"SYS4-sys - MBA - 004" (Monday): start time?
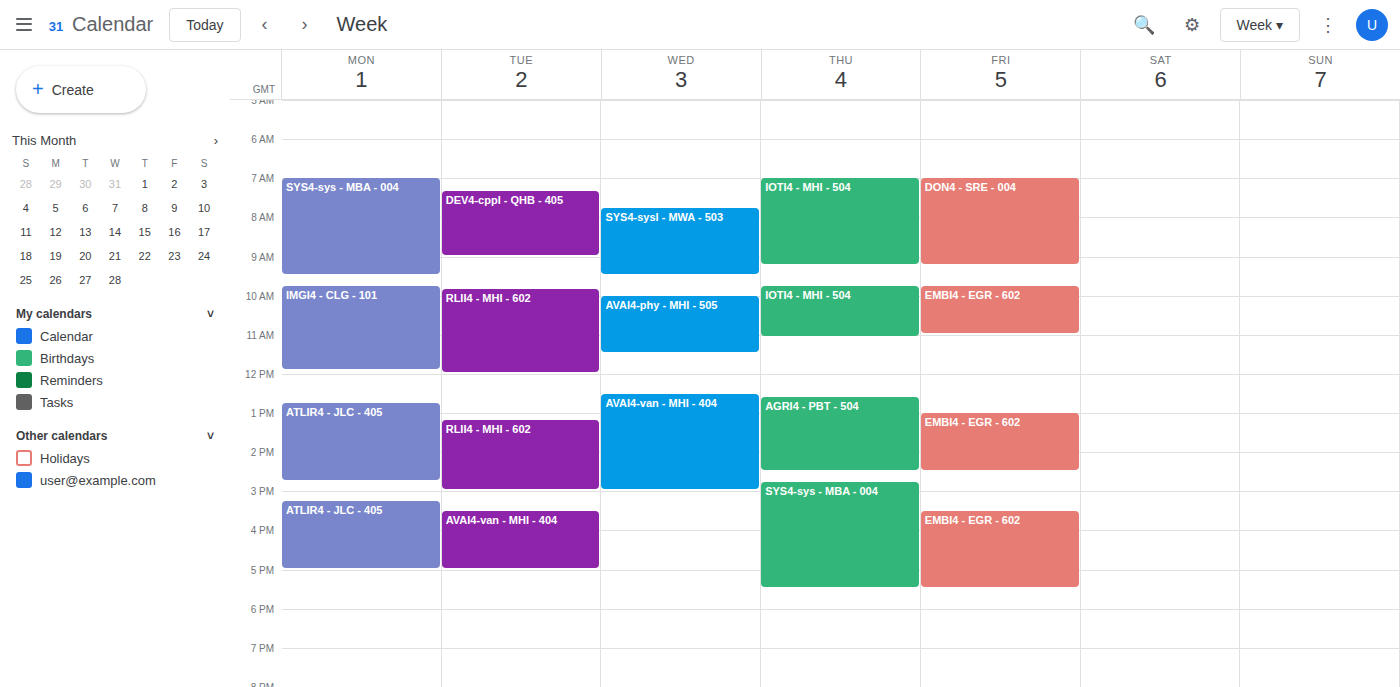
7:00 AM